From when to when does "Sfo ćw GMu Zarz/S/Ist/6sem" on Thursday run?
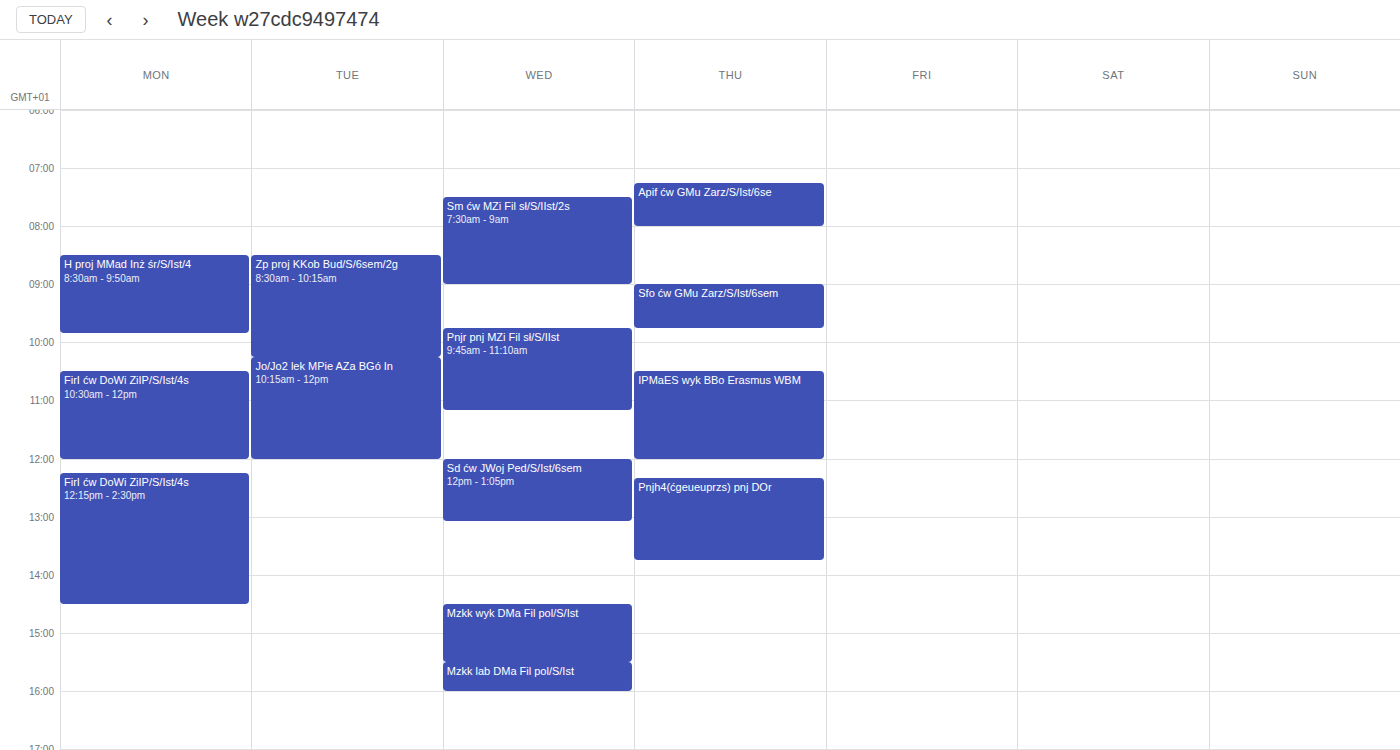
9:00 AM to 9:45 AM